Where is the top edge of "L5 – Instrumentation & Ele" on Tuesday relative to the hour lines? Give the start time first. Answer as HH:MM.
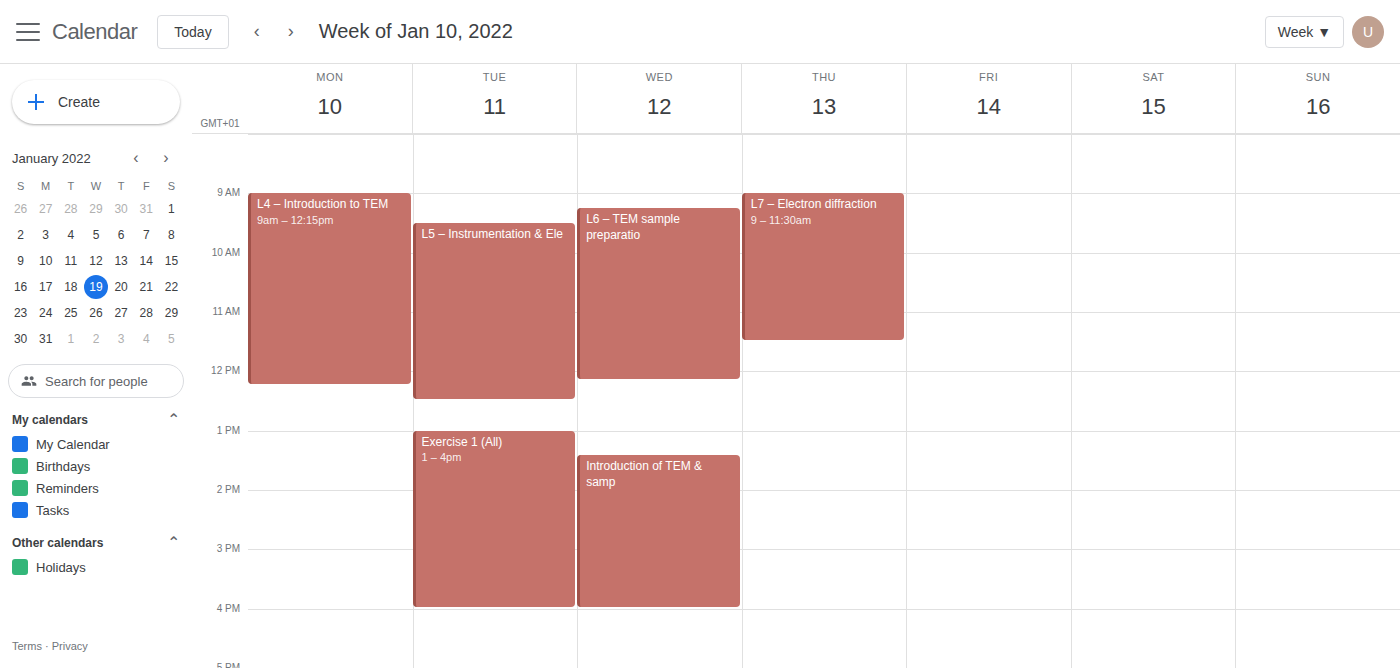
09:30 -- halfway between the 09:00 and 10:00 lines.